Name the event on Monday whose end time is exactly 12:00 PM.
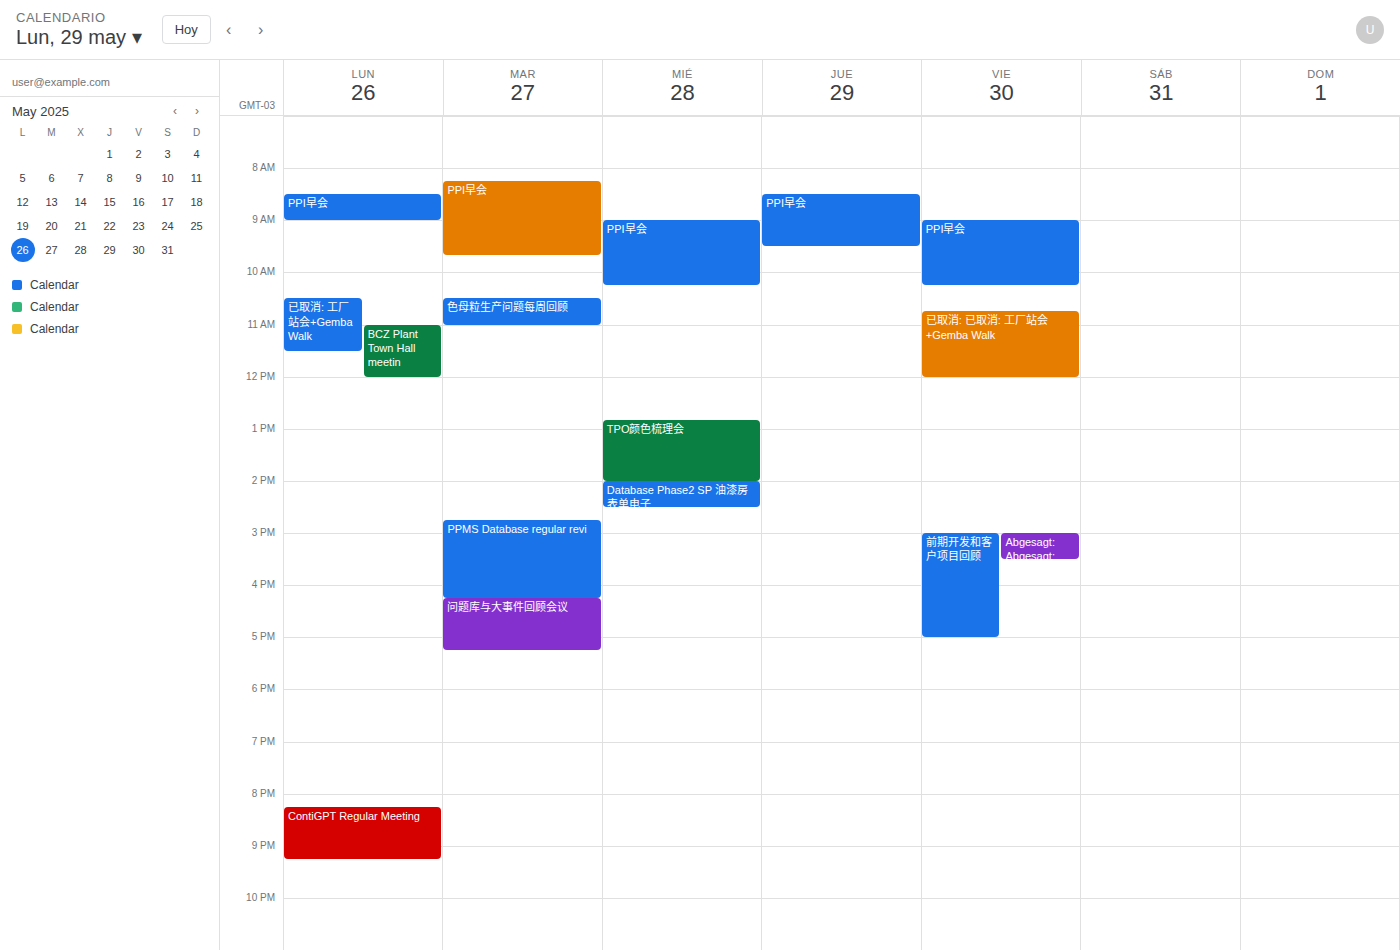
"BCZ Plant Town Hall meetin"